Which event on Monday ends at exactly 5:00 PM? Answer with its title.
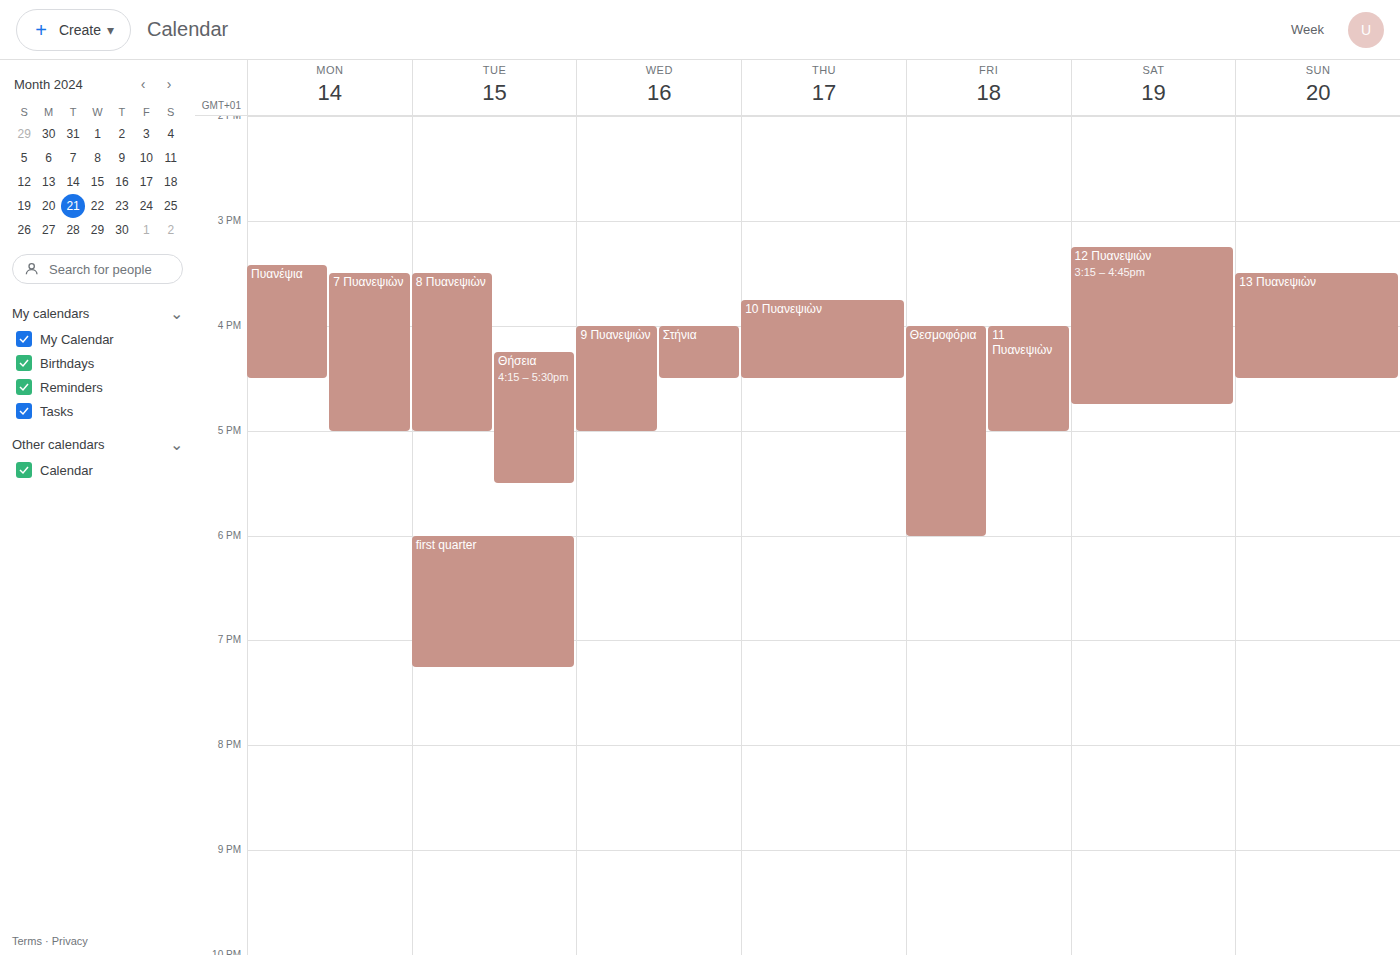
"7 Πυανεψιὼν"